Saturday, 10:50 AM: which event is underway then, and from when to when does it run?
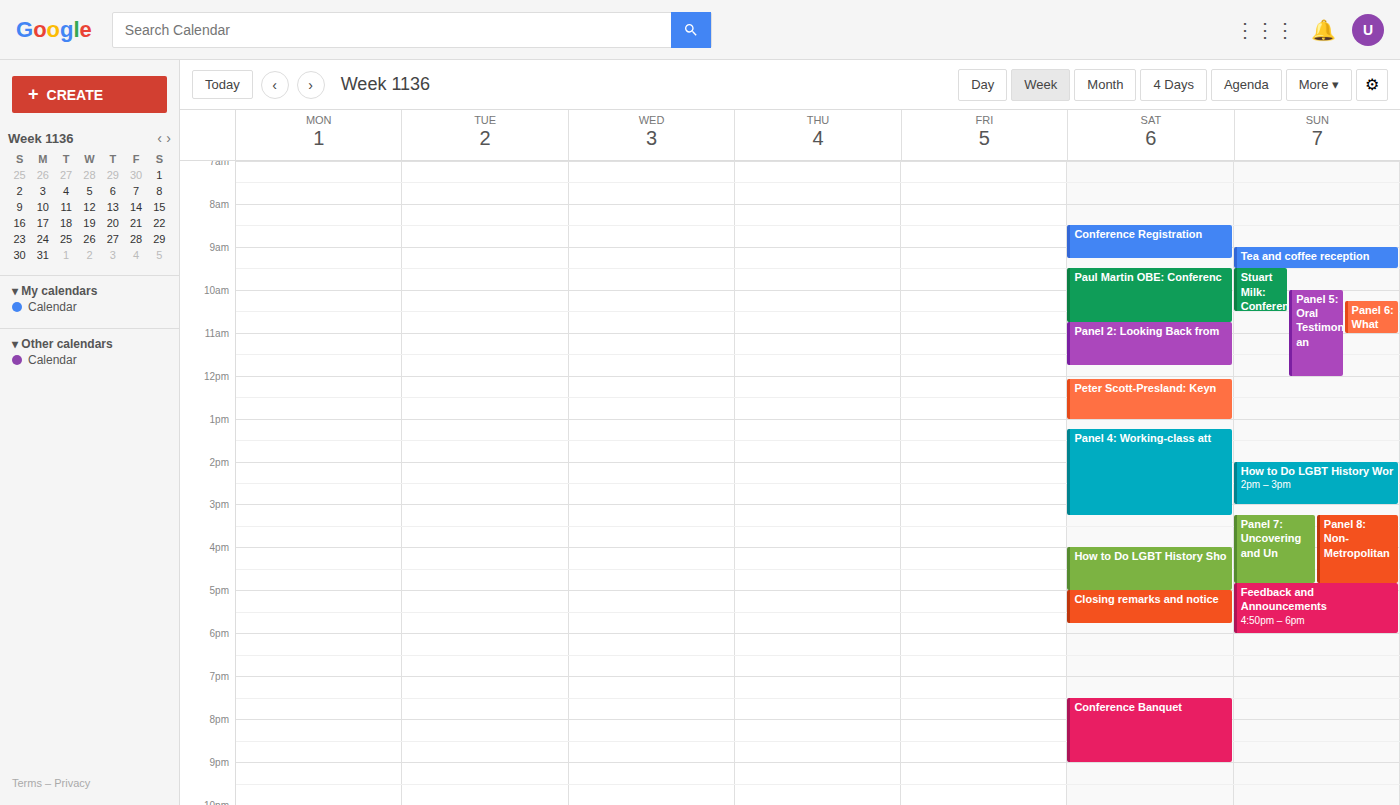
"Panel 2: Looking Back from", 10:45 AM to 11:45 AM